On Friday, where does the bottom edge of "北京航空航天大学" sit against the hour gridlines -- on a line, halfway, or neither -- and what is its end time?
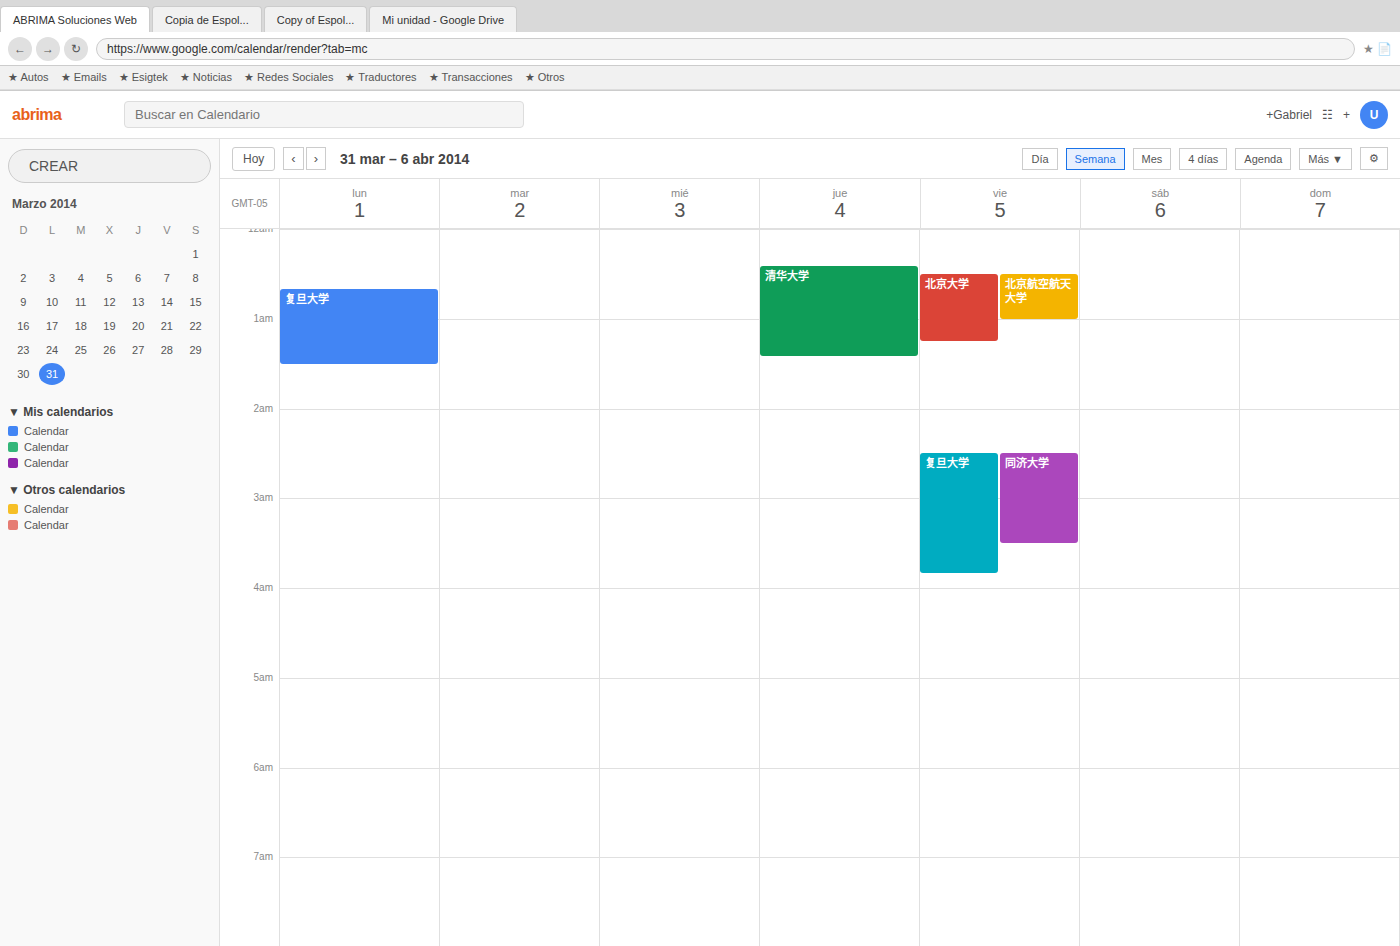
1:00 AM -- exactly on the 1 AM line.